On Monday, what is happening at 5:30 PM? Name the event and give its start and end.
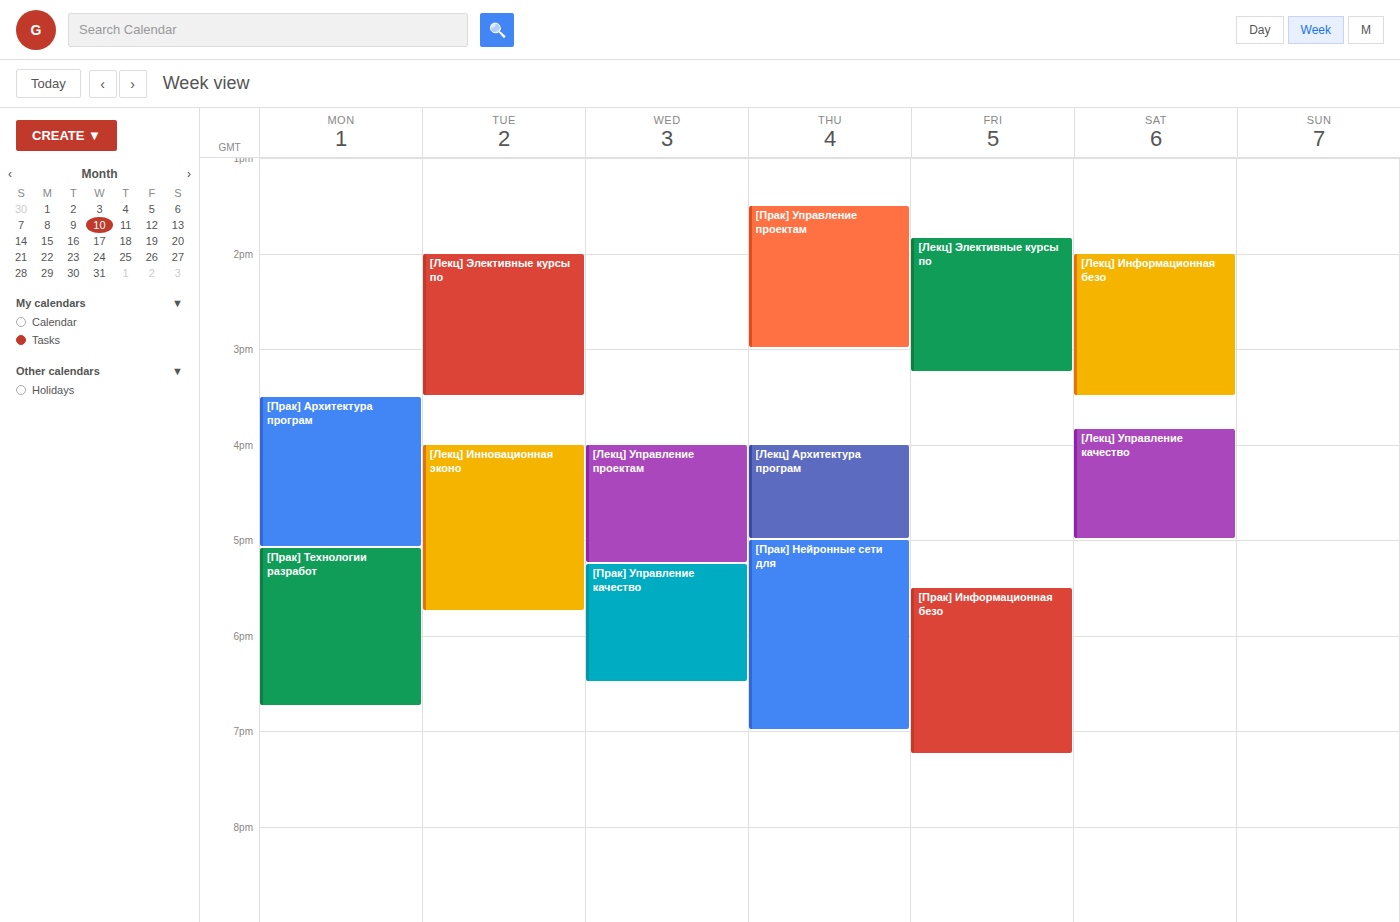
"[Прак] Технологии разработ", 5:05 PM to 6:45 PM